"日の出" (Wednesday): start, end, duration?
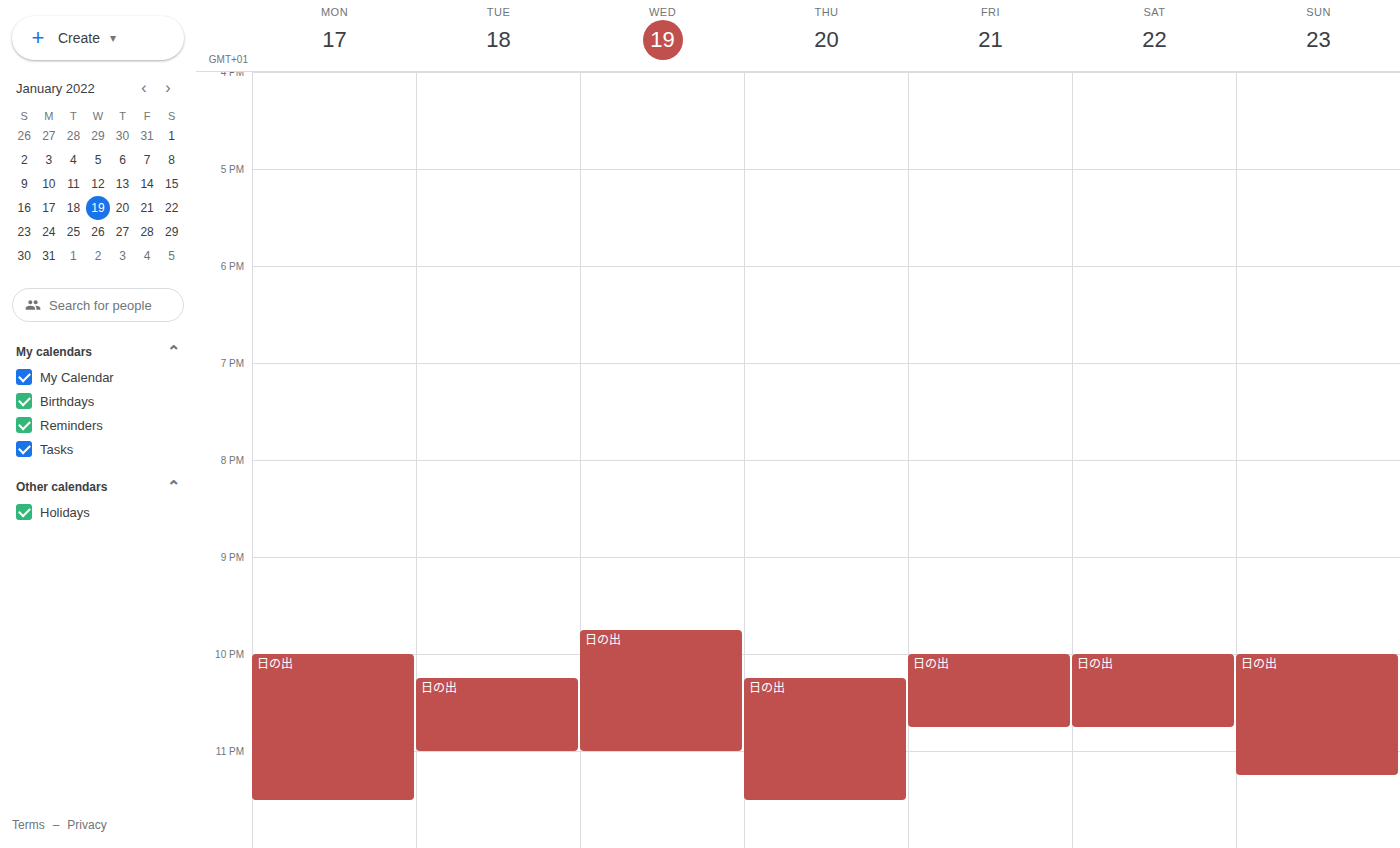
9:45 PM to 11:00 PM, 1 hour 15 minutes